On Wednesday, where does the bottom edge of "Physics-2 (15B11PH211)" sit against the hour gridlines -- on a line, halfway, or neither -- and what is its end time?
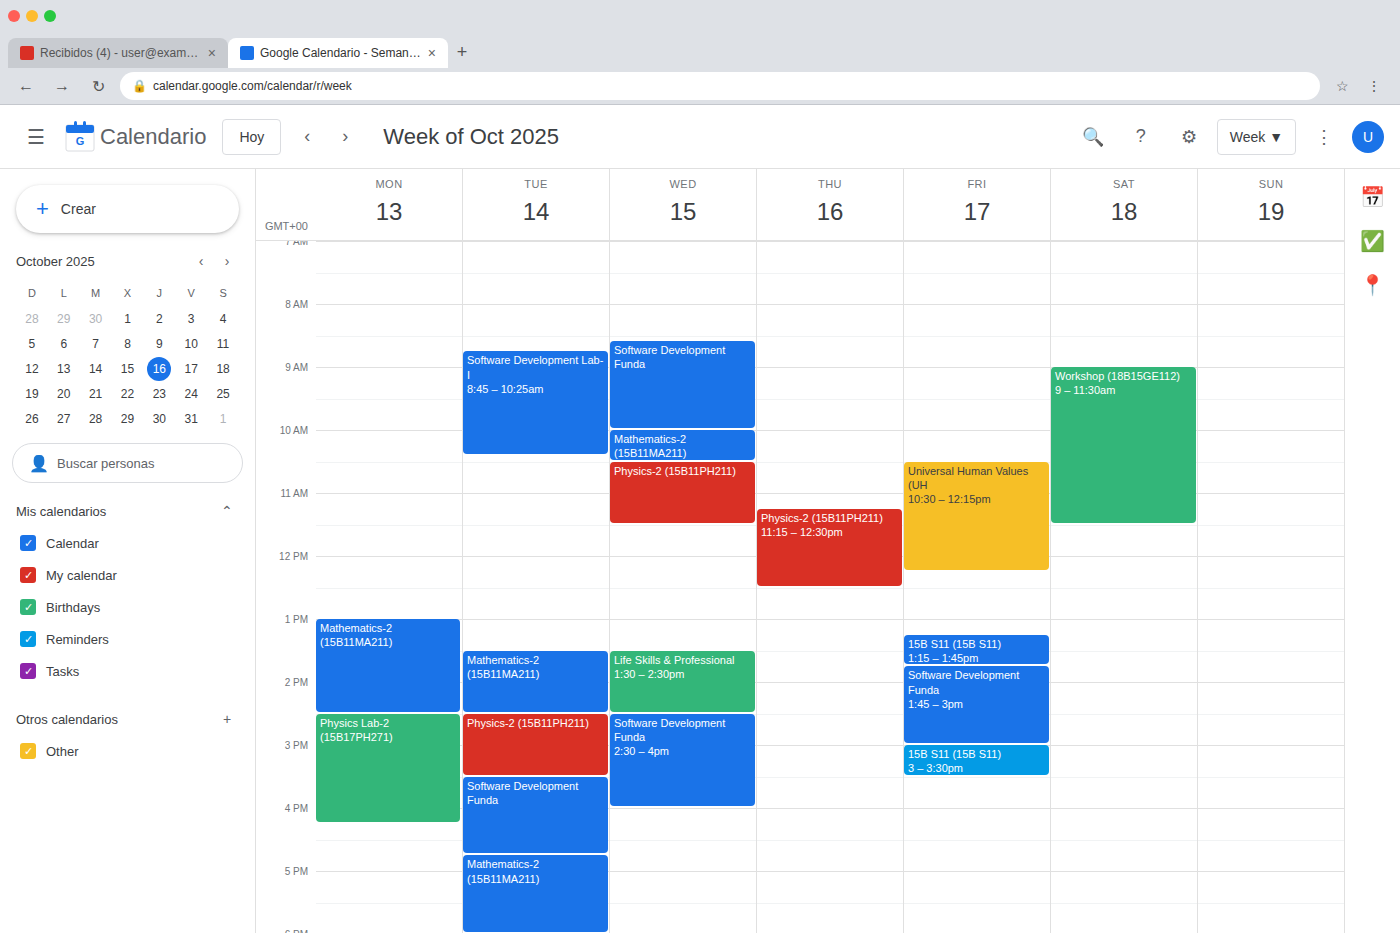
11:30 AM -- halfway between the 11 AM and 12 PM lines.